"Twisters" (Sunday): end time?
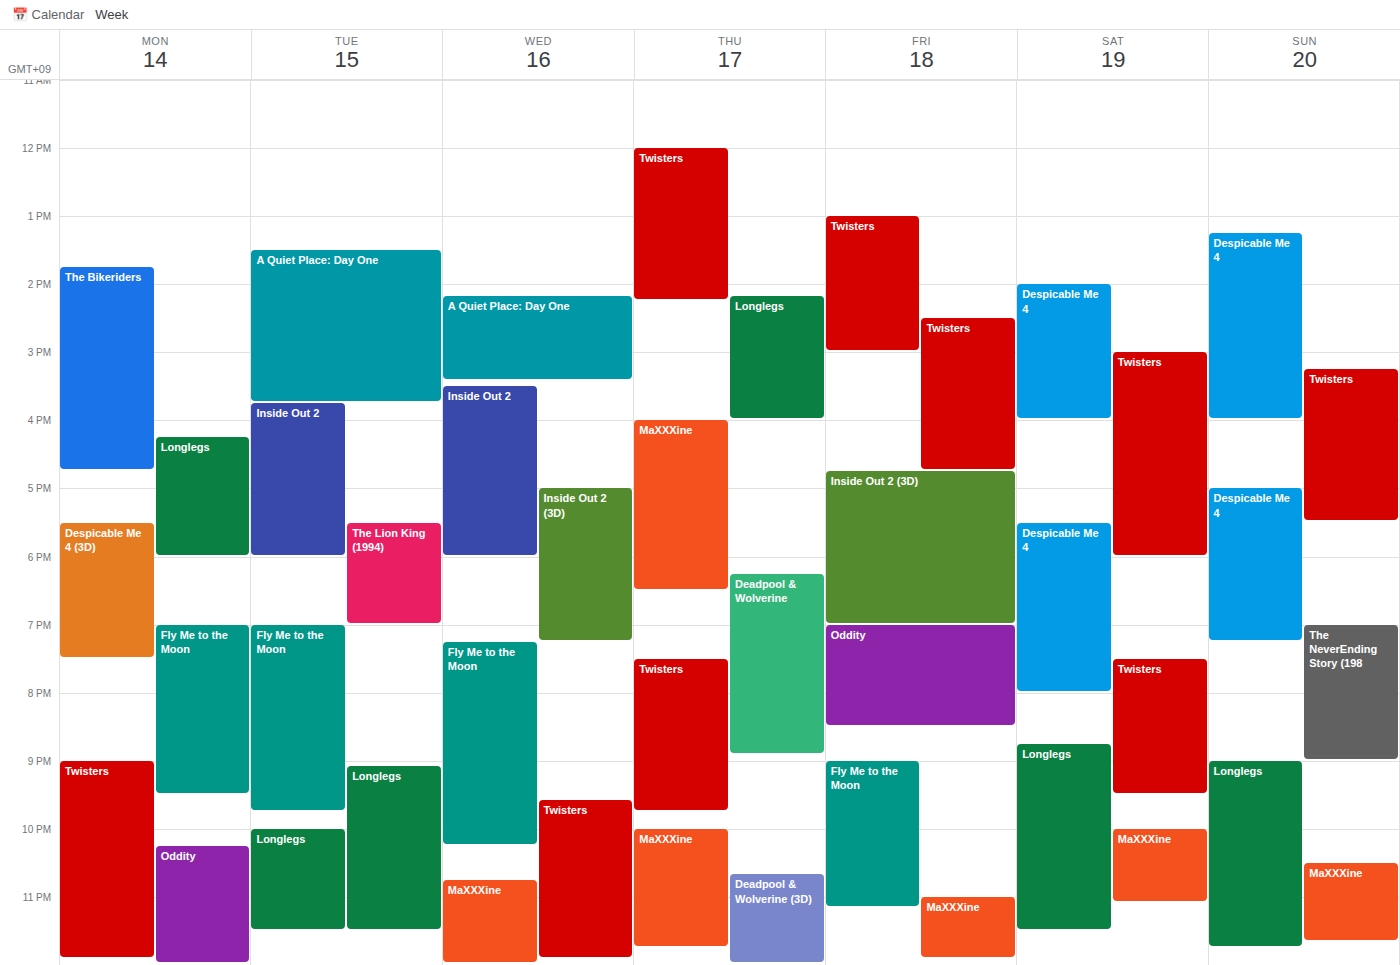
5:30 PM